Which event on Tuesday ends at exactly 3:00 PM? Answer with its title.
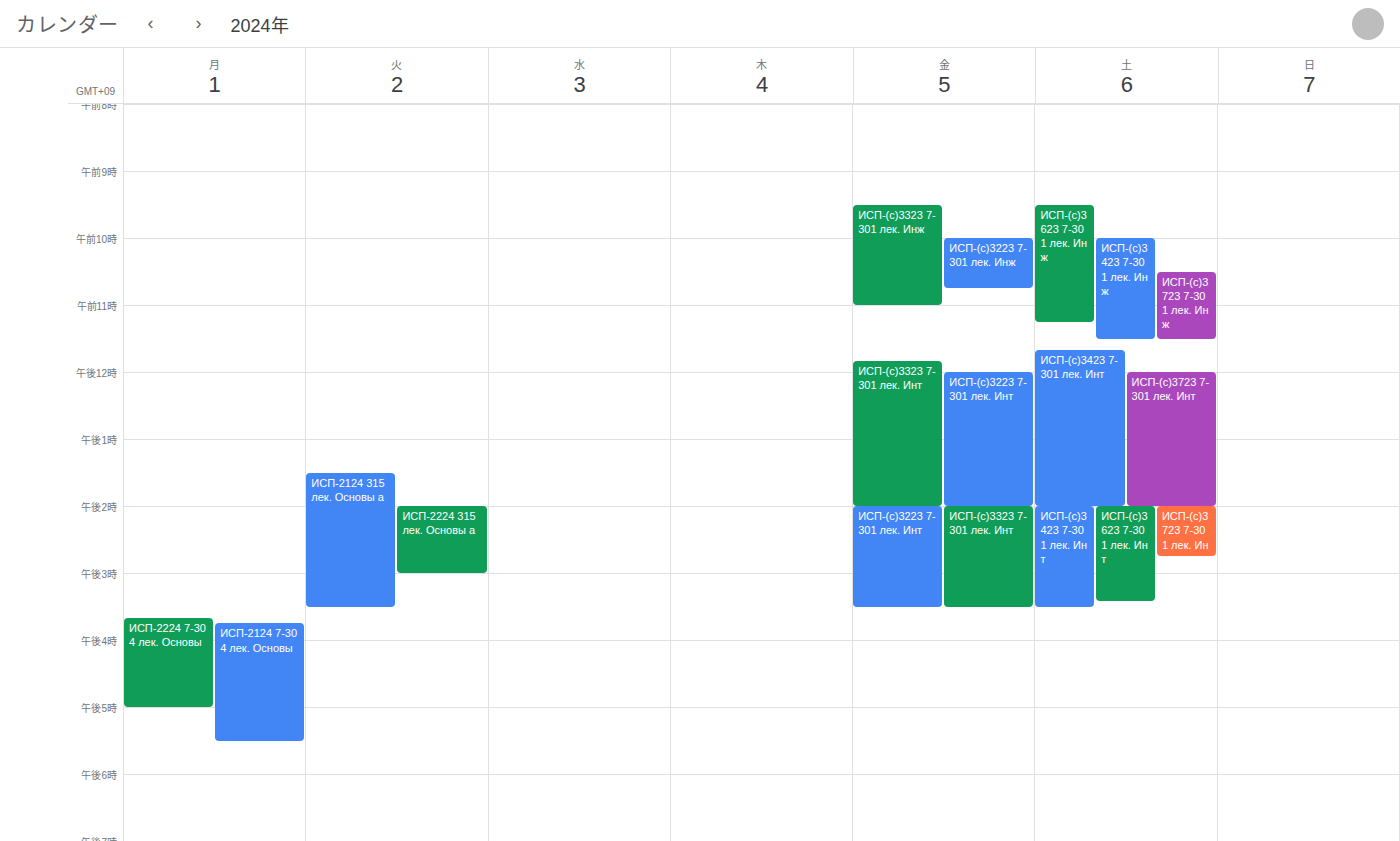
"ИСП-2224 315 лек. Основы а"